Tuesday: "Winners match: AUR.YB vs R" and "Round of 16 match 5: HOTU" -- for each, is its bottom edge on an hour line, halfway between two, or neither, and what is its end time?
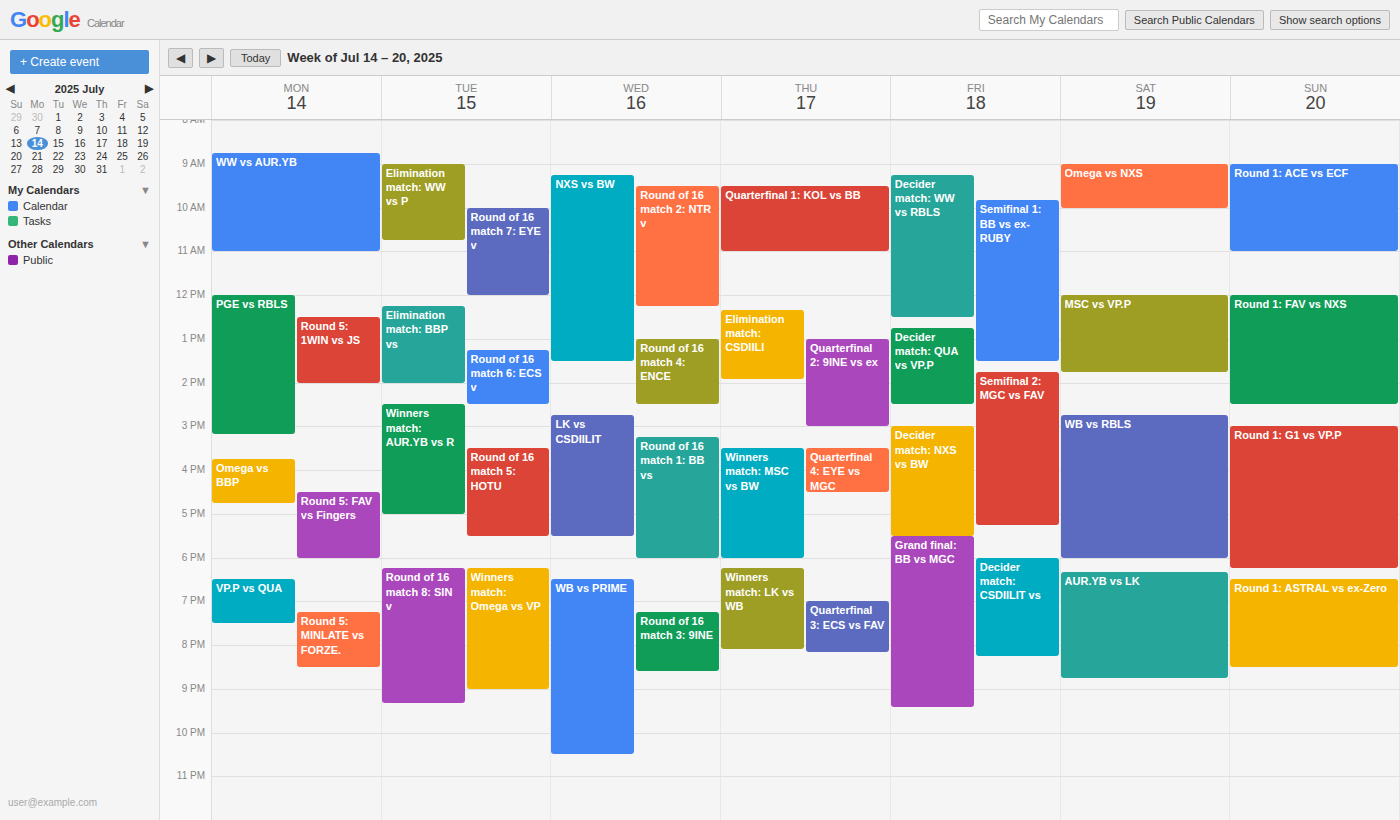
"Winners match: AUR.YB vs R": 5:00 PM, exactly on the 5 PM line. "Round of 16 match 5: HOTU": 5:30 PM, halfway between the 5 PM and 6 PM lines.